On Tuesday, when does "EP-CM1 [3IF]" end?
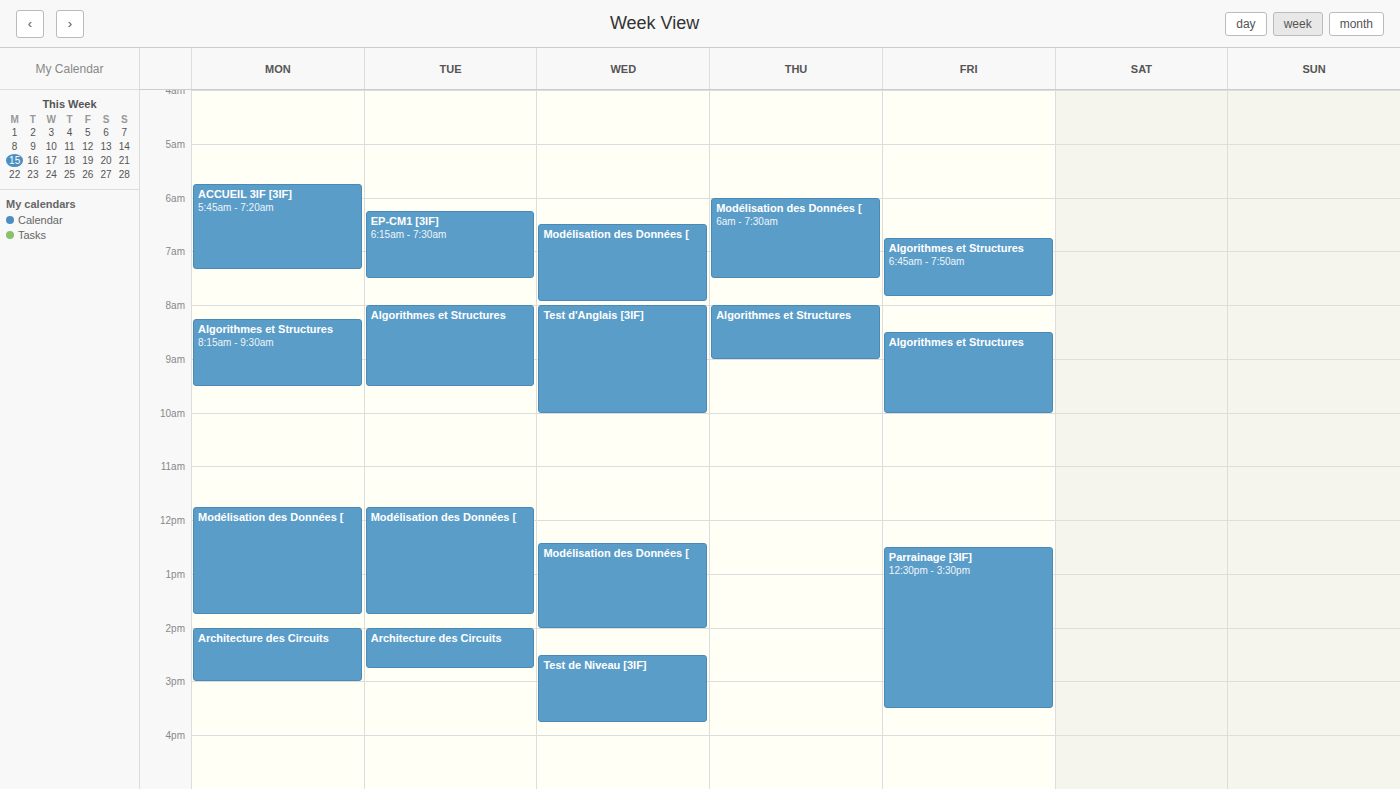
7:30 AM